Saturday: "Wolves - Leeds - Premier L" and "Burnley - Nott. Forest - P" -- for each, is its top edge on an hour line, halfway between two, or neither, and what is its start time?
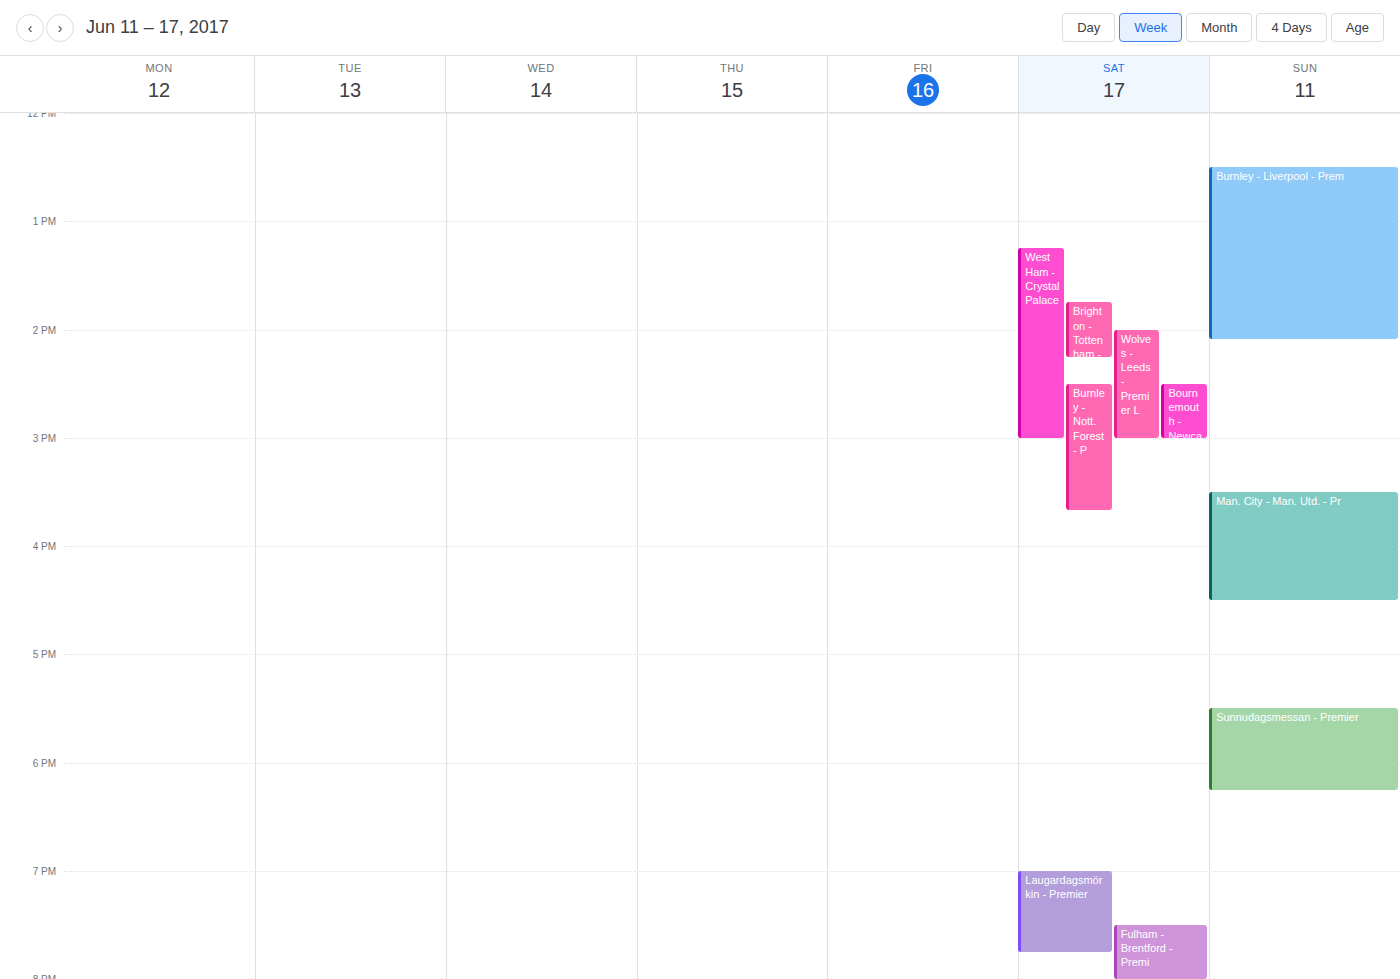
"Wolves - Leeds - Premier L": 2:00 PM, exactly on the 2 PM line. "Burnley - Nott. Forest - P": 2:30 PM, halfway between the 2 PM and 3 PM lines.